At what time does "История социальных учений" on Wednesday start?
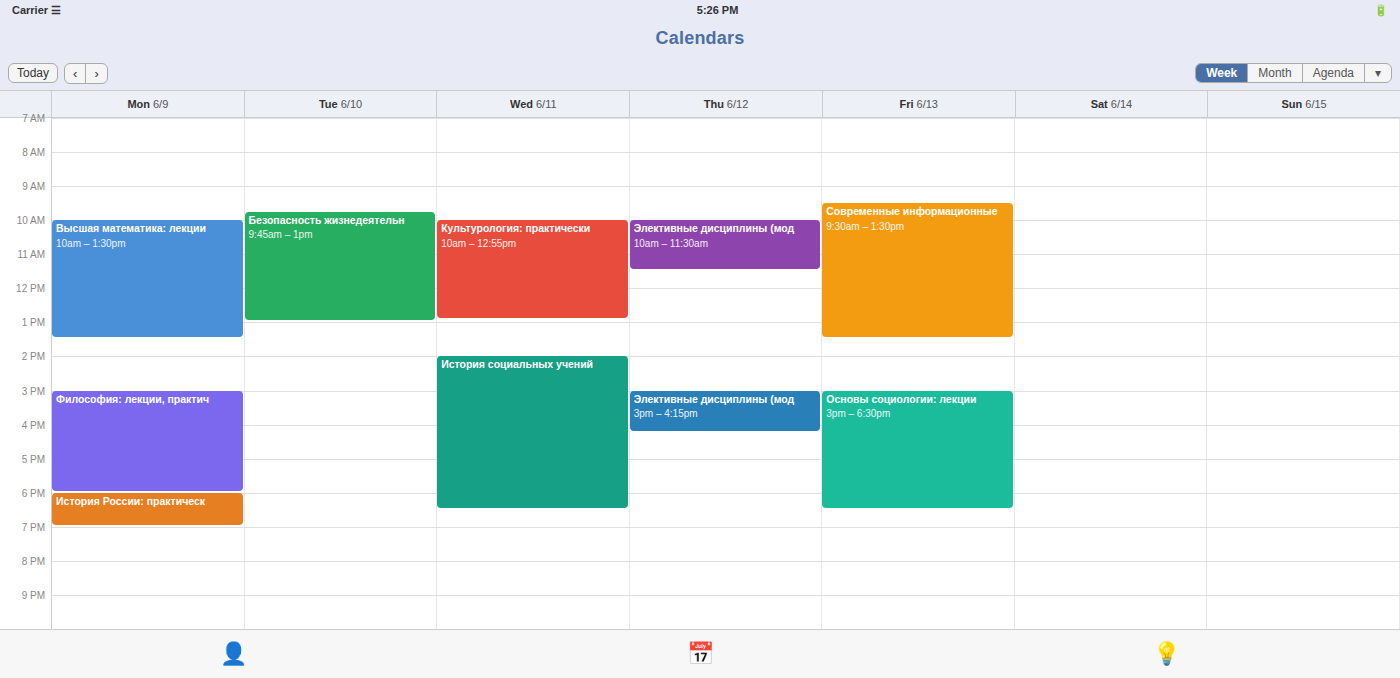
2:00 PM